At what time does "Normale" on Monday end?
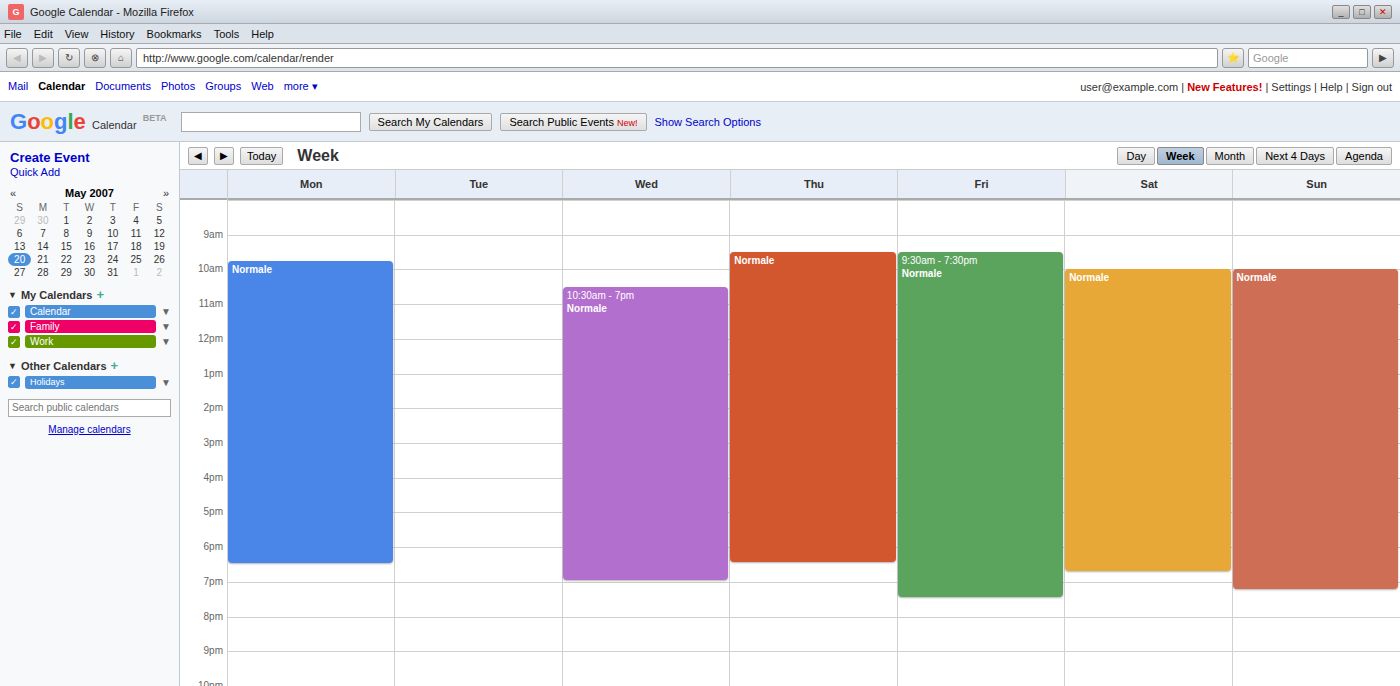
6:30 PM